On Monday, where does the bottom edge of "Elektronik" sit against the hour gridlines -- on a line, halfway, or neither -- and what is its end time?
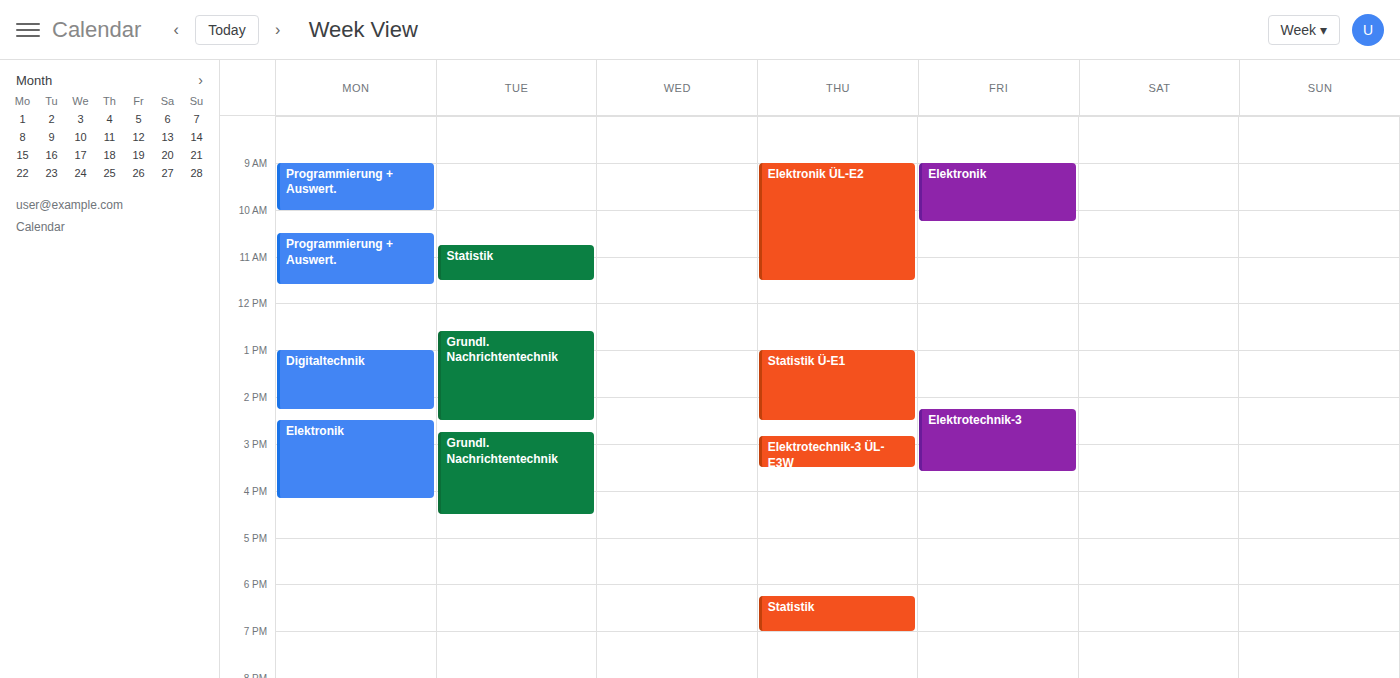
16:10 -- neither: 10 minutes below the 16:00 line and 50 minutes above the 17:00 line.